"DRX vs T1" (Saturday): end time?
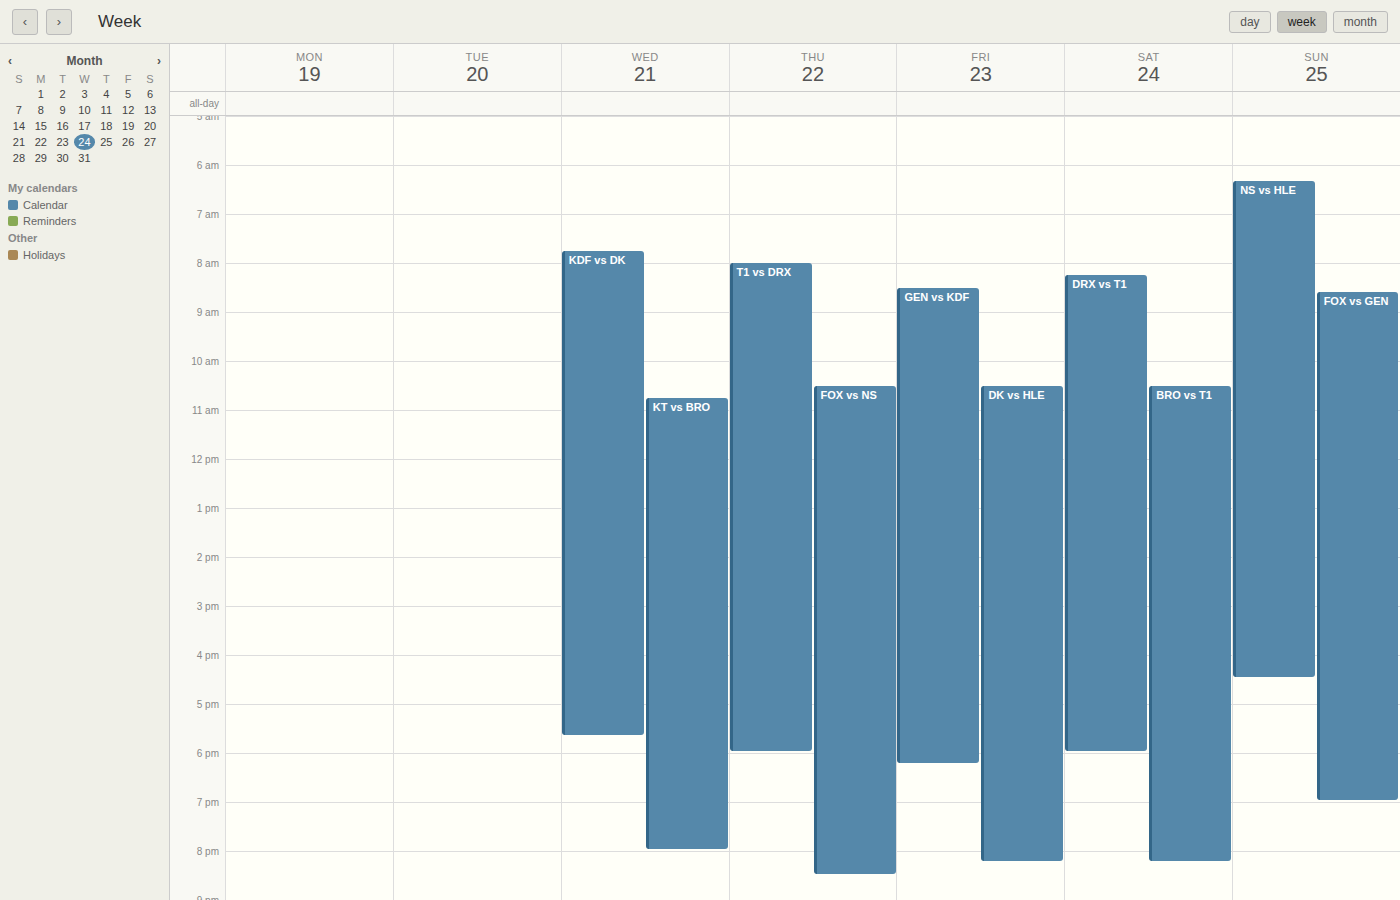
6:00 PM